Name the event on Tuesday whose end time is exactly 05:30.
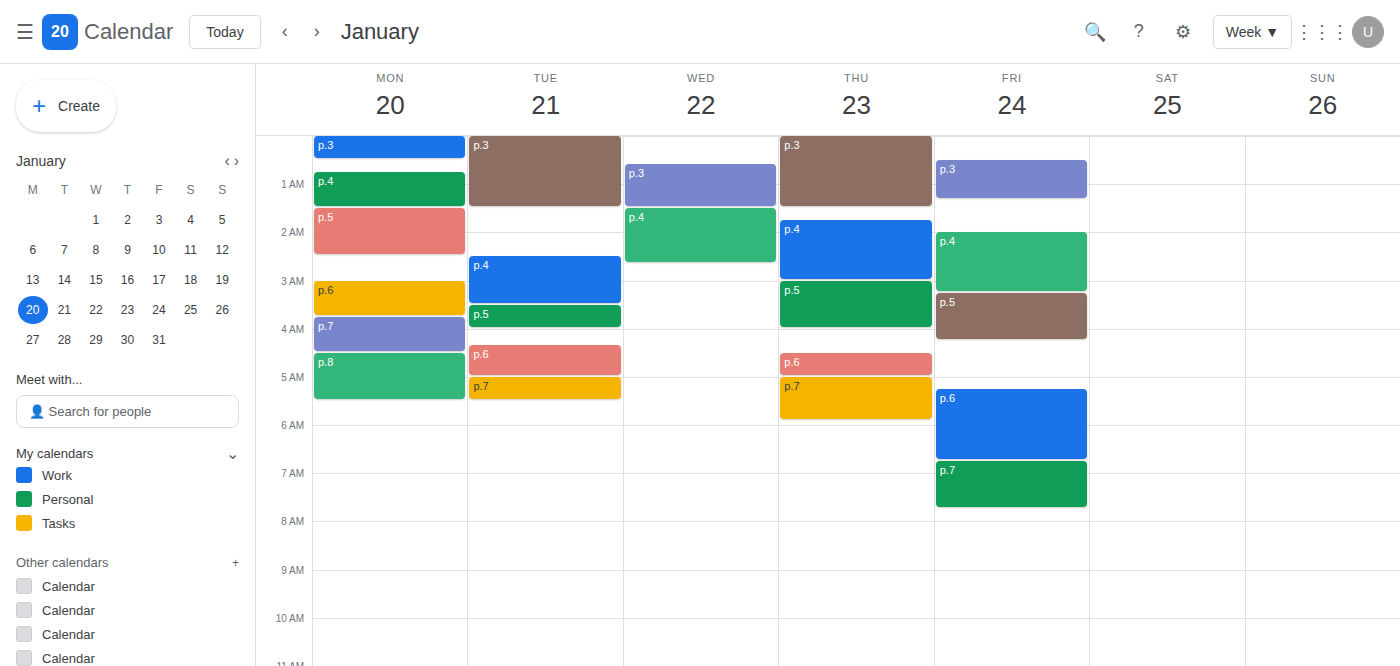
"p.7"